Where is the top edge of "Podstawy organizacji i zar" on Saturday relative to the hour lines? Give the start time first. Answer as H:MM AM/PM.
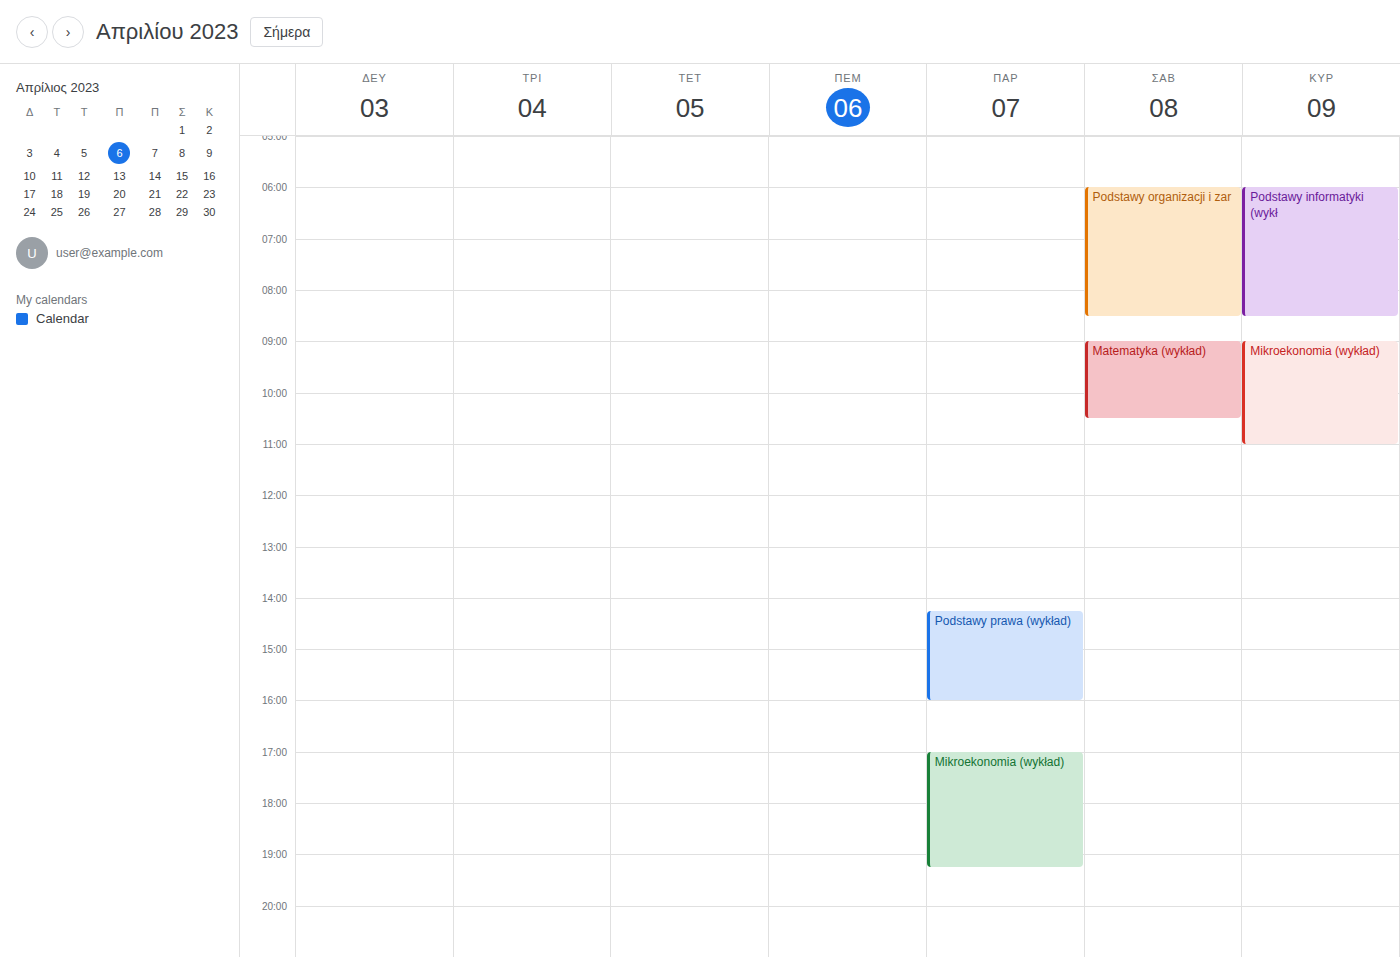
6:00 AM -- exactly on the 6 AM line.